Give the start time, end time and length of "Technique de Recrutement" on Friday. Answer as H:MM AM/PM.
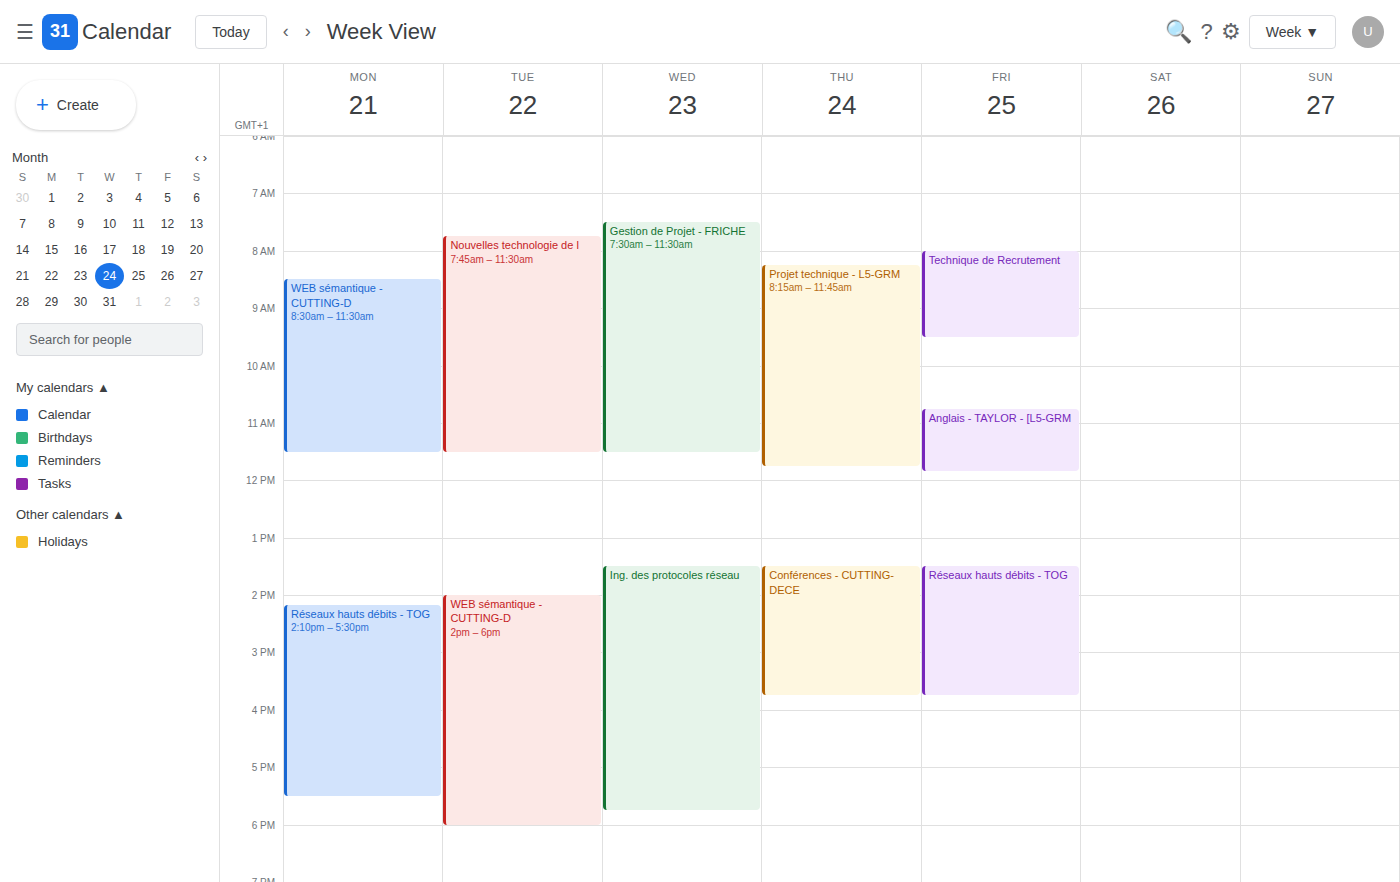
8:00 AM to 9:30 AM, 1 hour 30 minutes